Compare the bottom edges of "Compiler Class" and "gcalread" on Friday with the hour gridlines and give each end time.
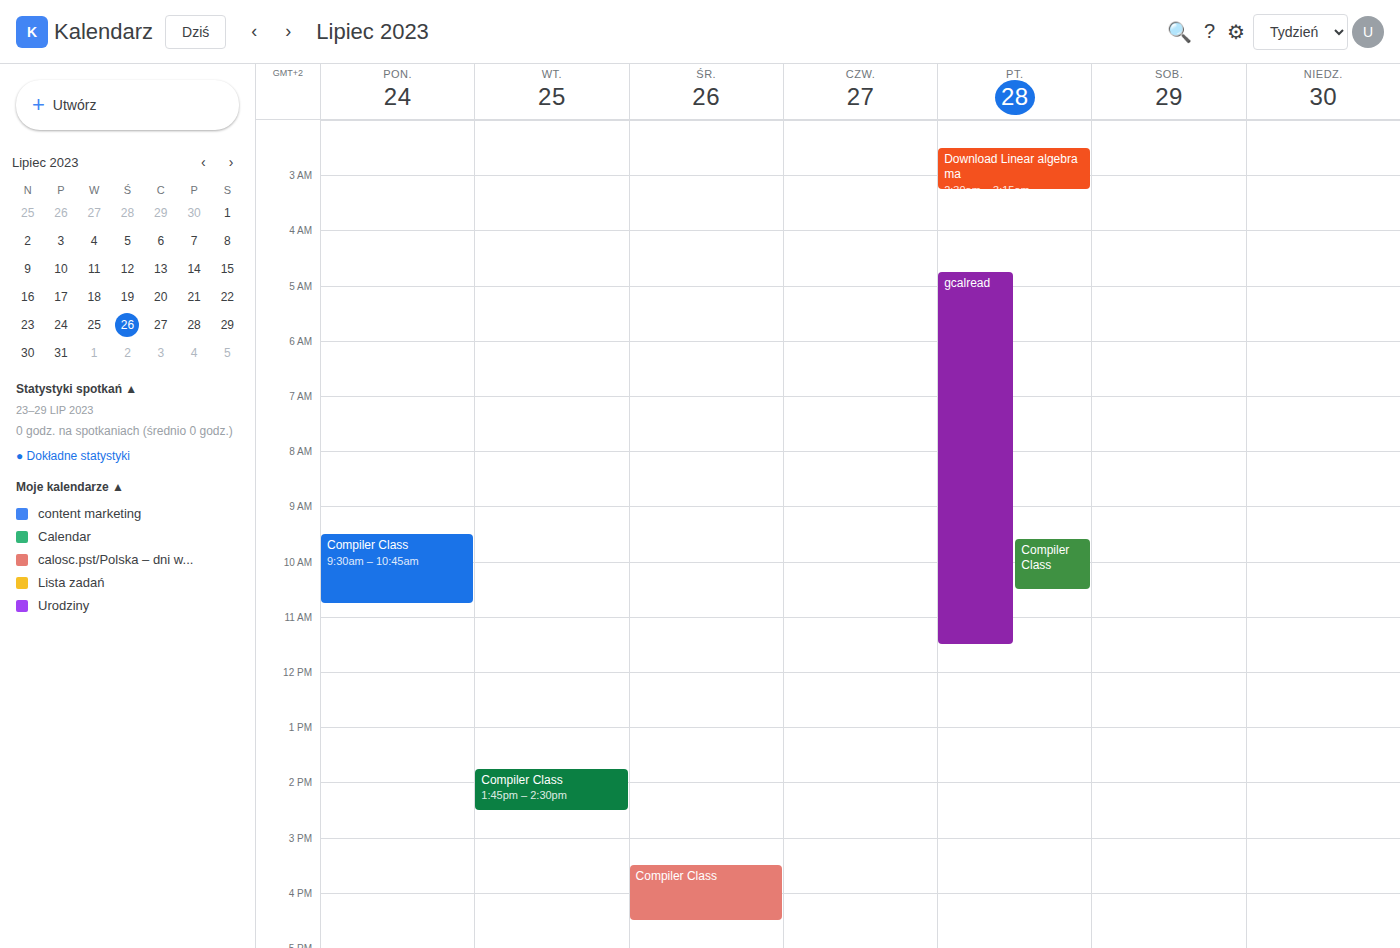
"Compiler Class": 10:30 AM, halfway between the 10 AM and 11 AM lines. "gcalread": 11:30 AM, halfway between the 11 AM and 12 PM lines.